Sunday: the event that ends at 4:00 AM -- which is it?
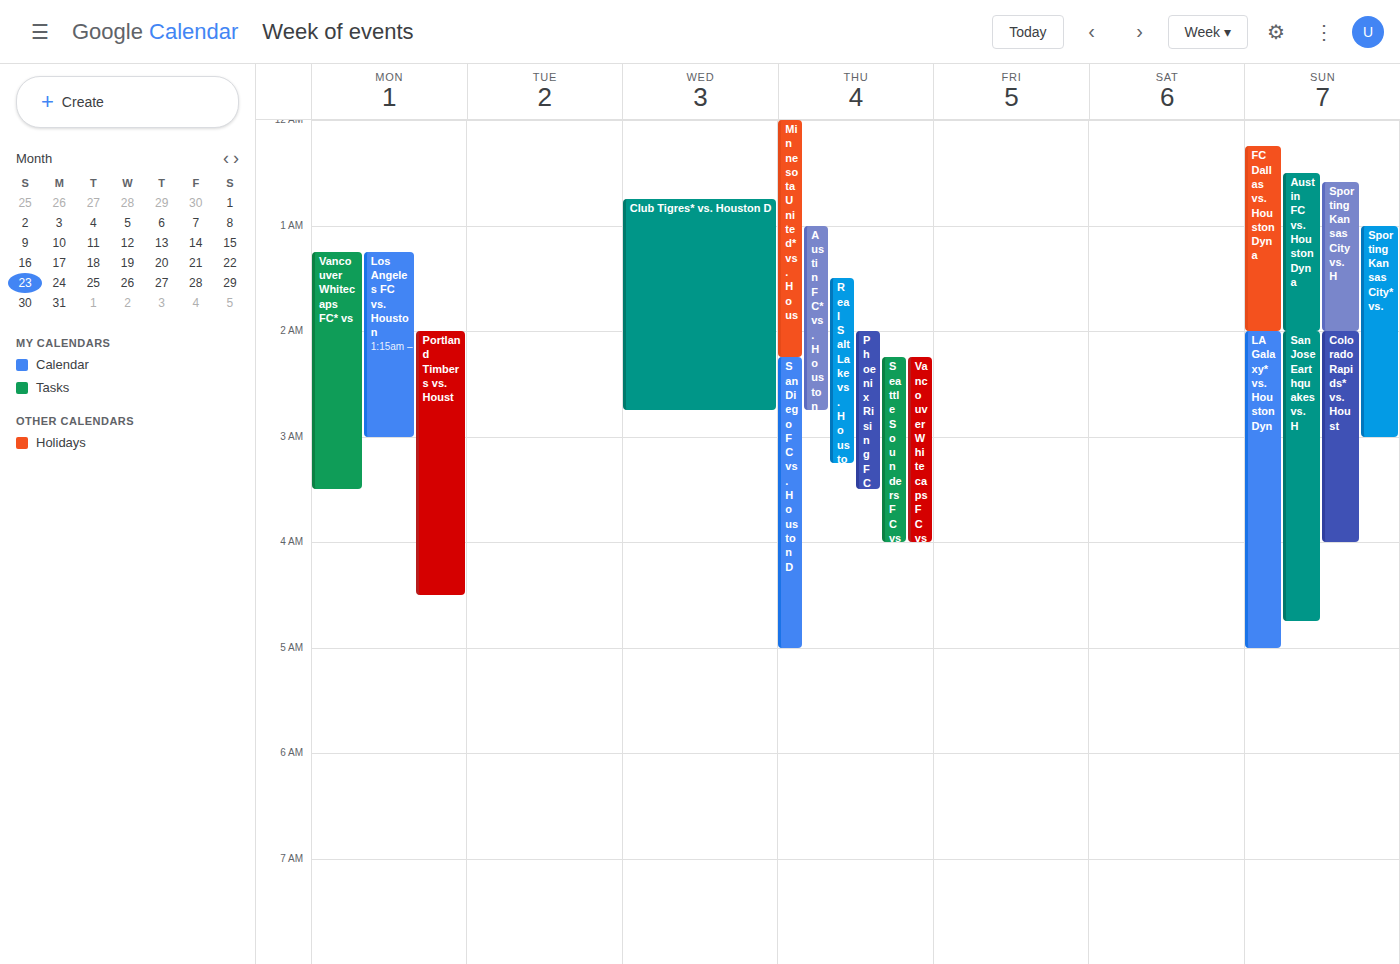
"Colorado Rapids* vs. Houst"